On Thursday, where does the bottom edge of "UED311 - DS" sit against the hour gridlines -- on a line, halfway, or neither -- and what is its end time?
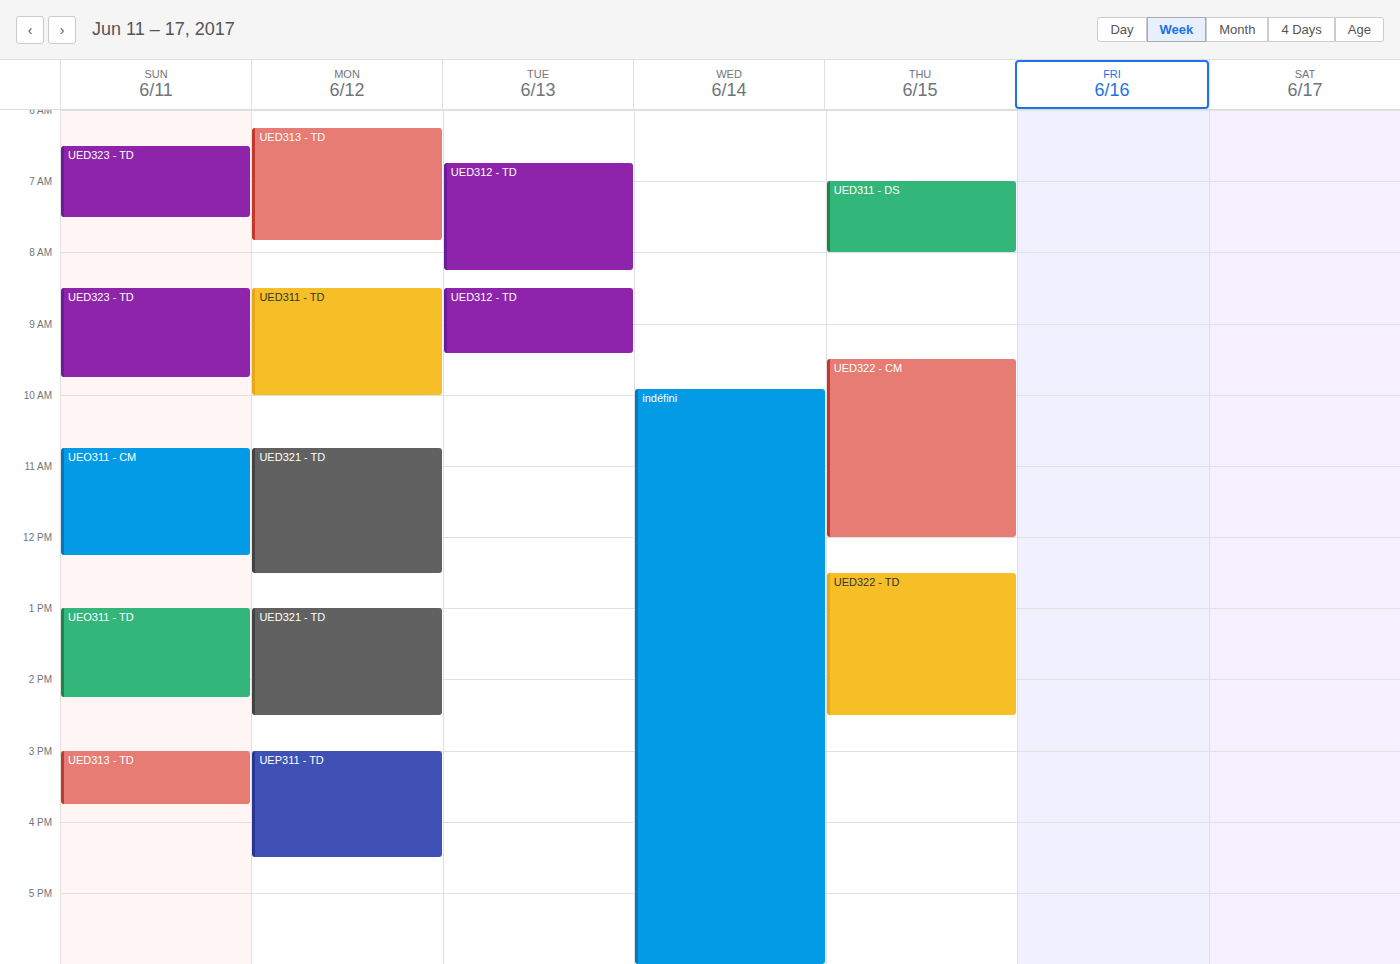
8:00 AM -- exactly on the 8 AM line.